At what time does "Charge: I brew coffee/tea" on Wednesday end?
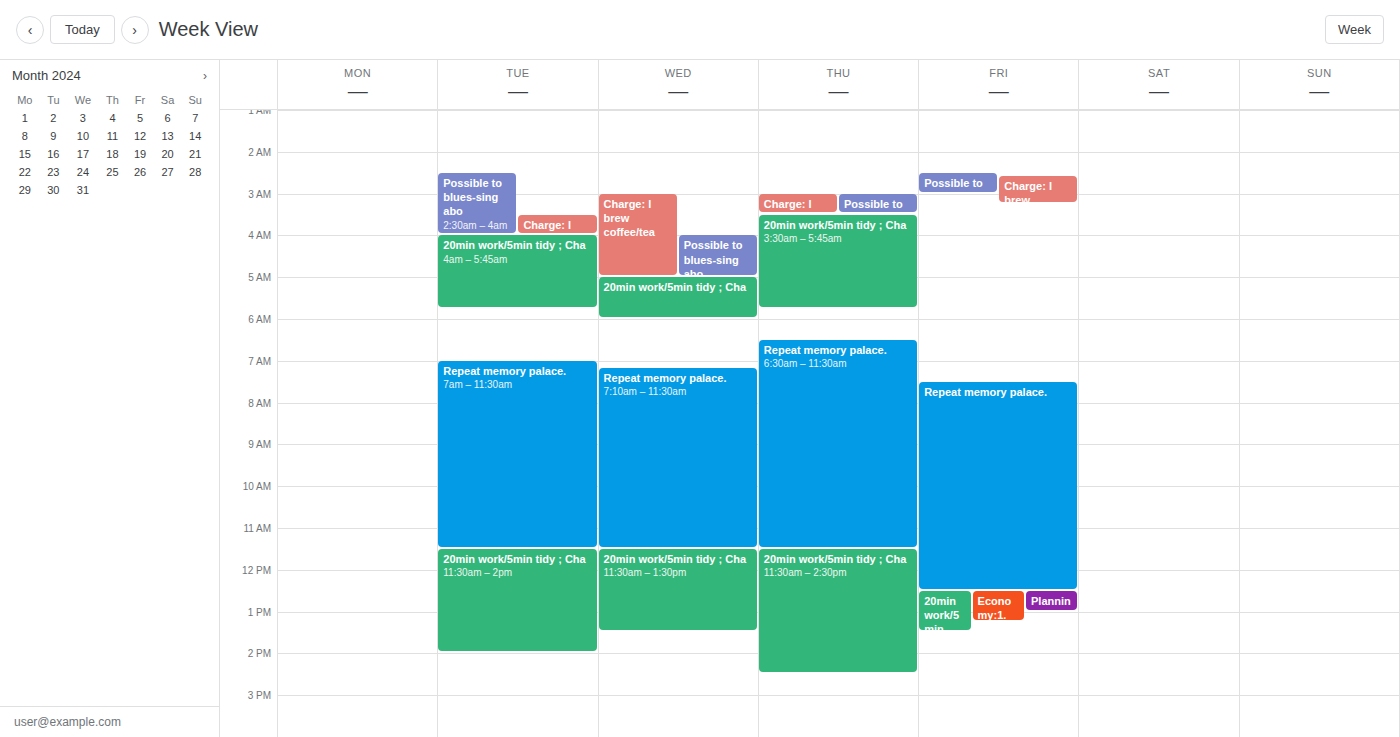
05:00